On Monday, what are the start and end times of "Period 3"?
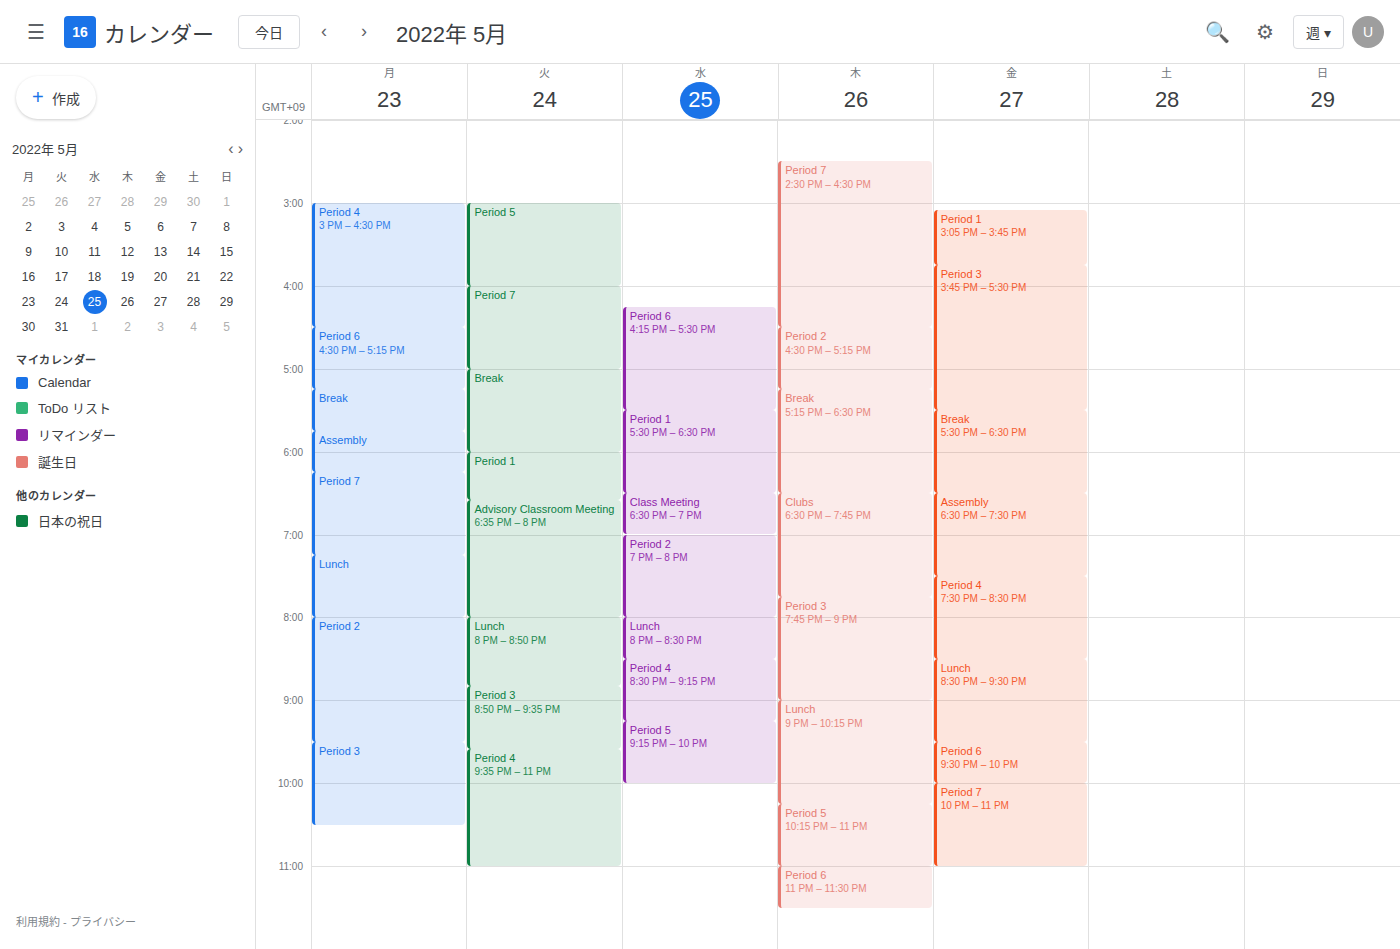
9:30 PM to 10:30 PM